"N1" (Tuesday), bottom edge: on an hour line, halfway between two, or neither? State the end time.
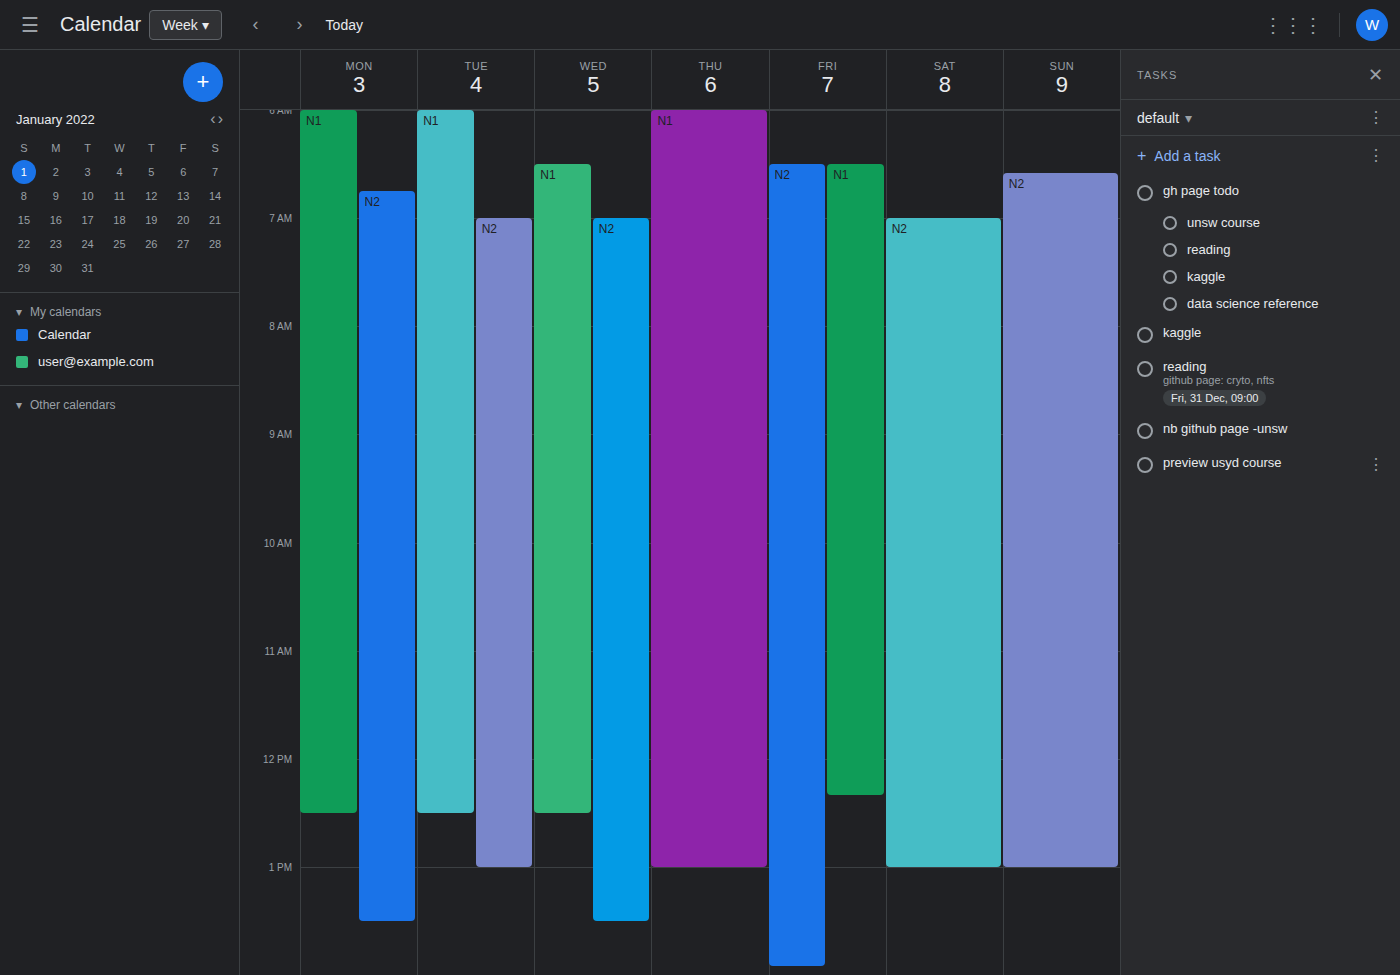
12:30 PM -- halfway between the 12 PM and 1 PM lines.